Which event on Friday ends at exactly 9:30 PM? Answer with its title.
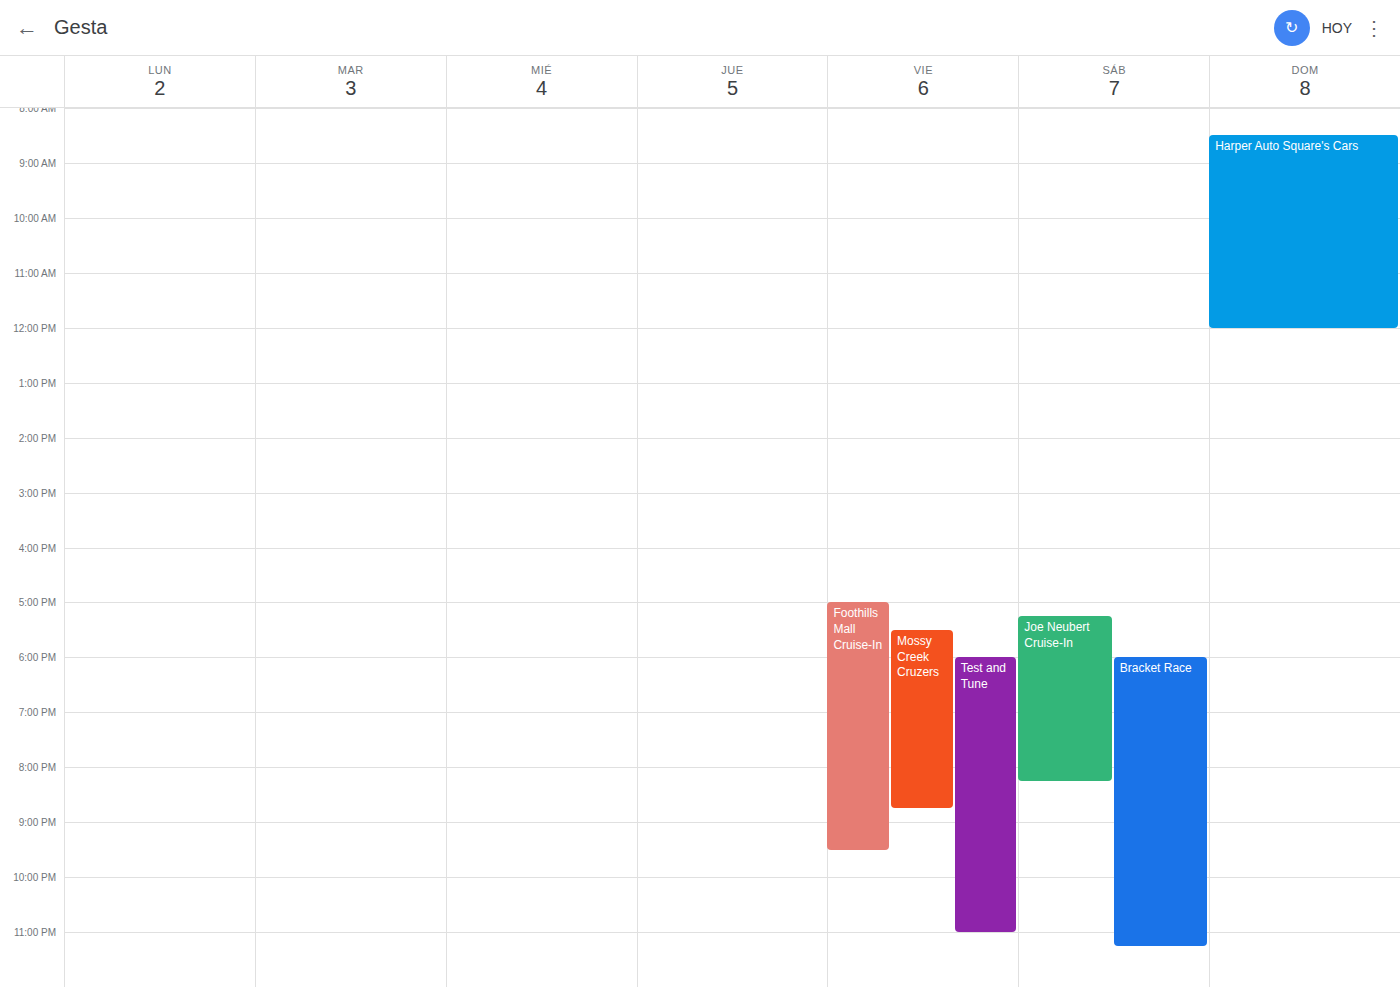
"Foothills Mall Cruise-In"